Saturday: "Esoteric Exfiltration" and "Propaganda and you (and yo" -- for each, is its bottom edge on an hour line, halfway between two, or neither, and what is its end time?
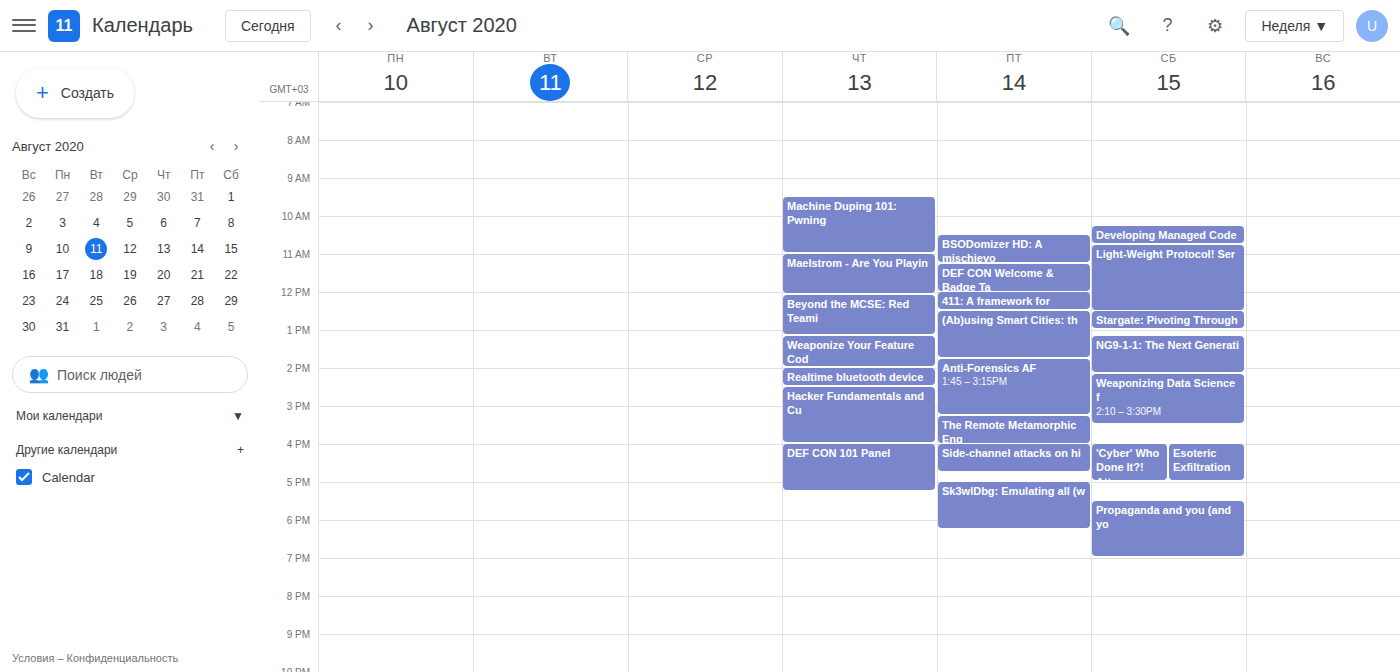
"Esoteric Exfiltration": 5:00 PM, exactly on the 5 PM line. "Propaganda and you (and yo": 7:00 PM, exactly on the 7 PM line.